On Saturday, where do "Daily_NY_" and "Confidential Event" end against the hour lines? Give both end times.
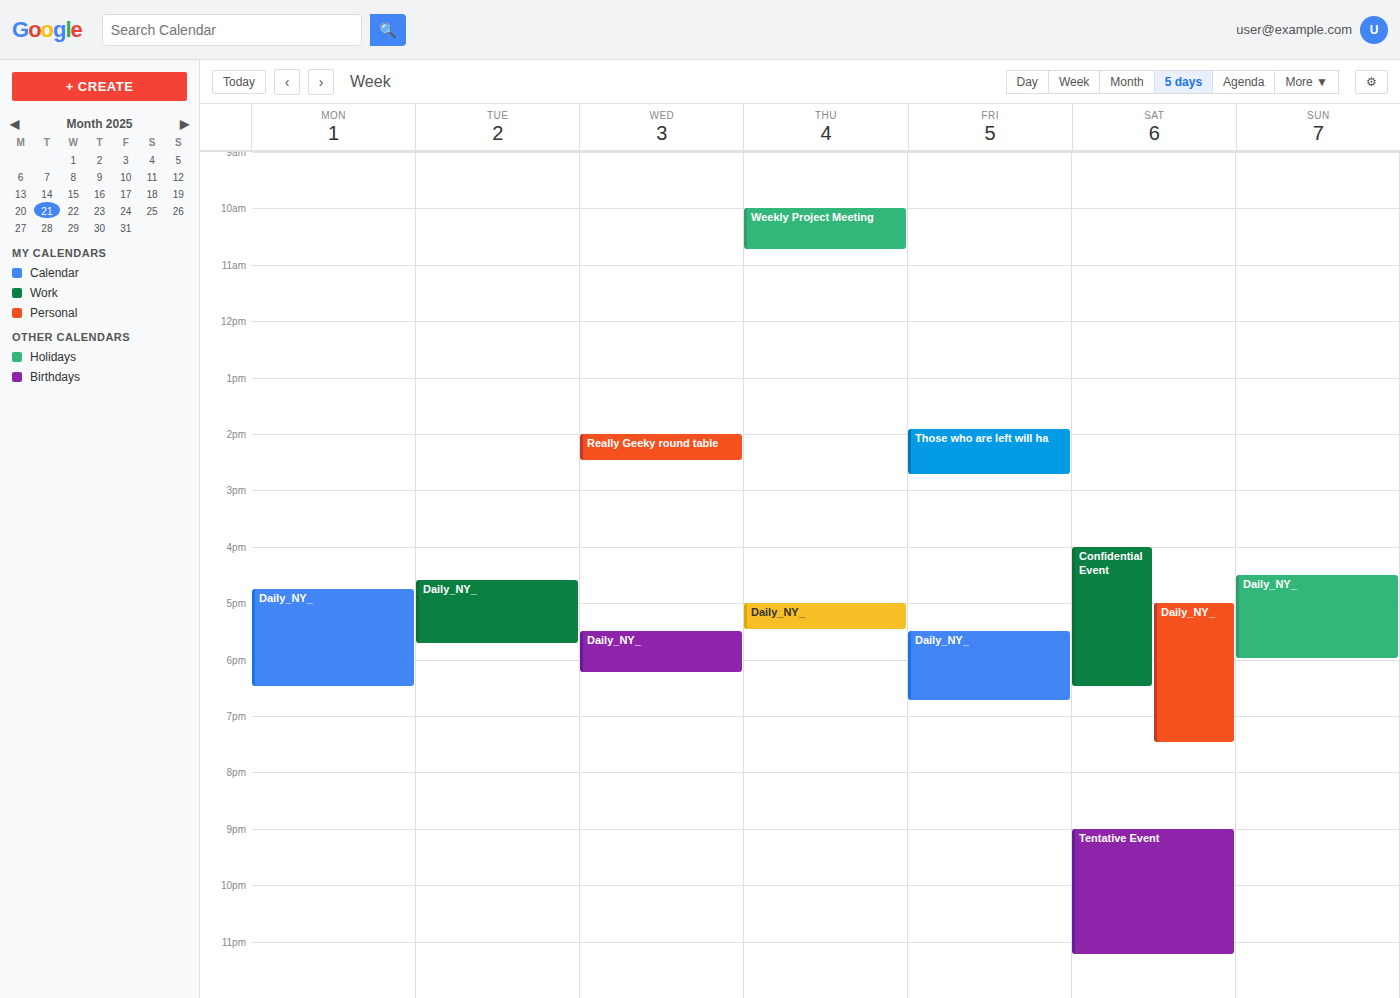
"Daily_NY_": 7:30 PM, halfway between the 7 PM and 8 PM lines. "Confidential Event": 6:30 PM, halfway between the 6 PM and 7 PM lines.